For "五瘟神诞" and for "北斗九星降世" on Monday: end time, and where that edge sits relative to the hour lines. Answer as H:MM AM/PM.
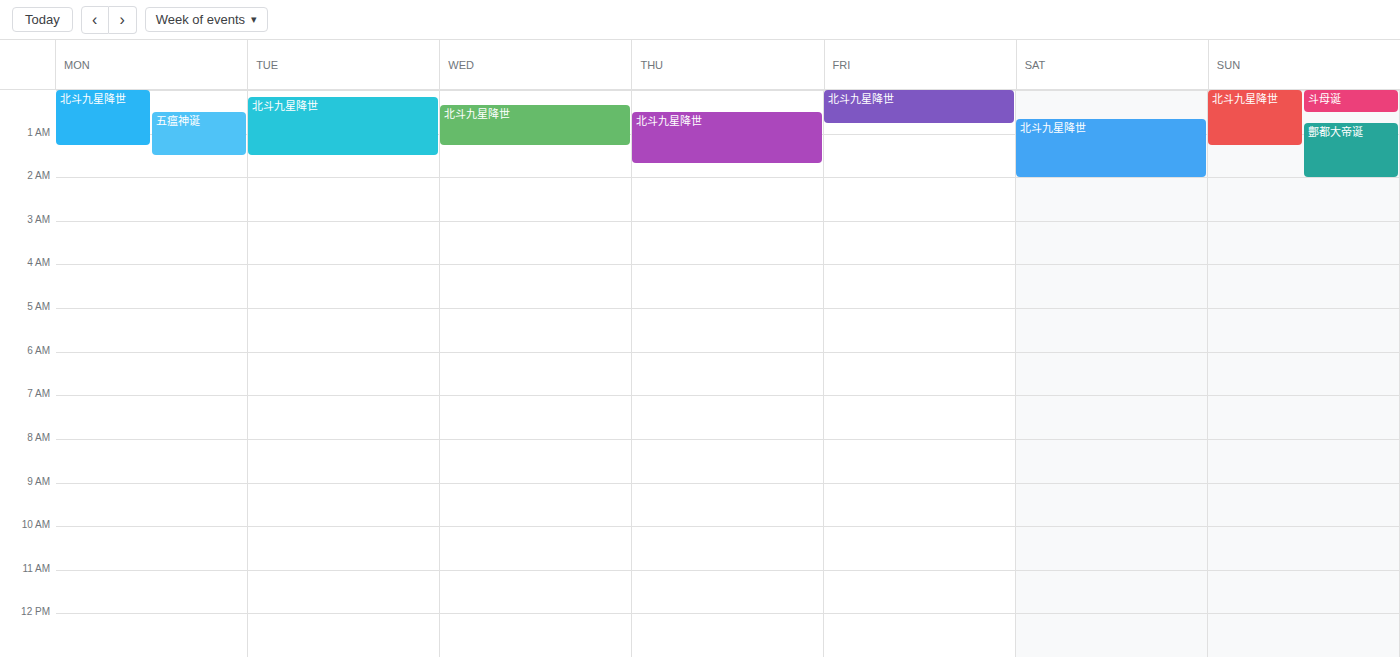
"五瘟神诞": 1:30 AM, halfway between the 1 AM and 2 AM lines. "北斗九星降世": 1:15 AM, neither: a quarter of the way from the 1 AM line to the 2 AM line.